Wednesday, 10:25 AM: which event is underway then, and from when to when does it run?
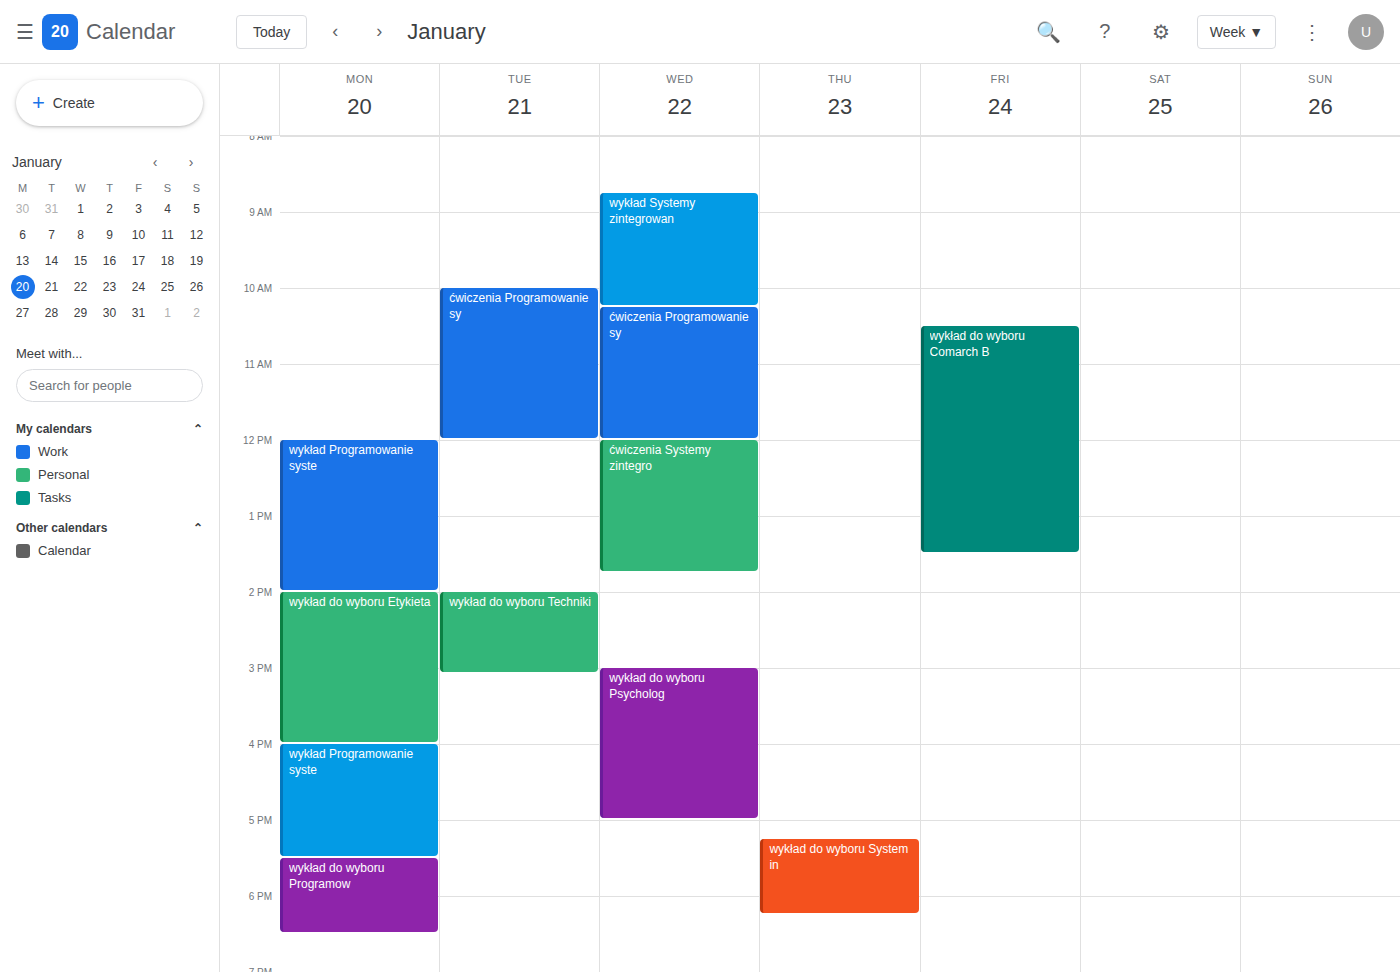
"ćwiczenia Programowanie sy", 10:15 AM to 12:00 PM